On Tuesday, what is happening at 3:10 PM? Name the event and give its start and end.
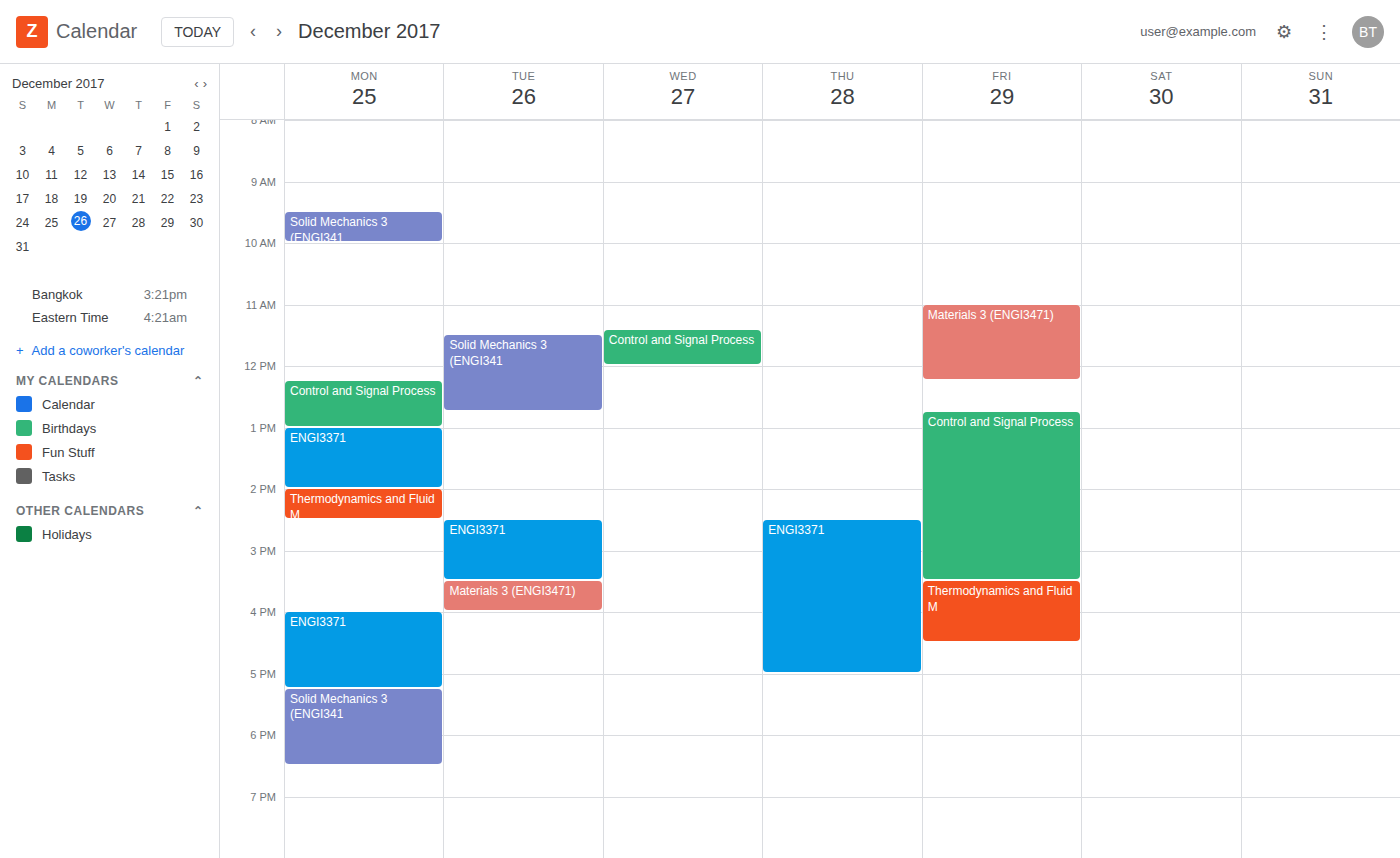
"ENGI3371", 2:30 PM to 3:30 PM